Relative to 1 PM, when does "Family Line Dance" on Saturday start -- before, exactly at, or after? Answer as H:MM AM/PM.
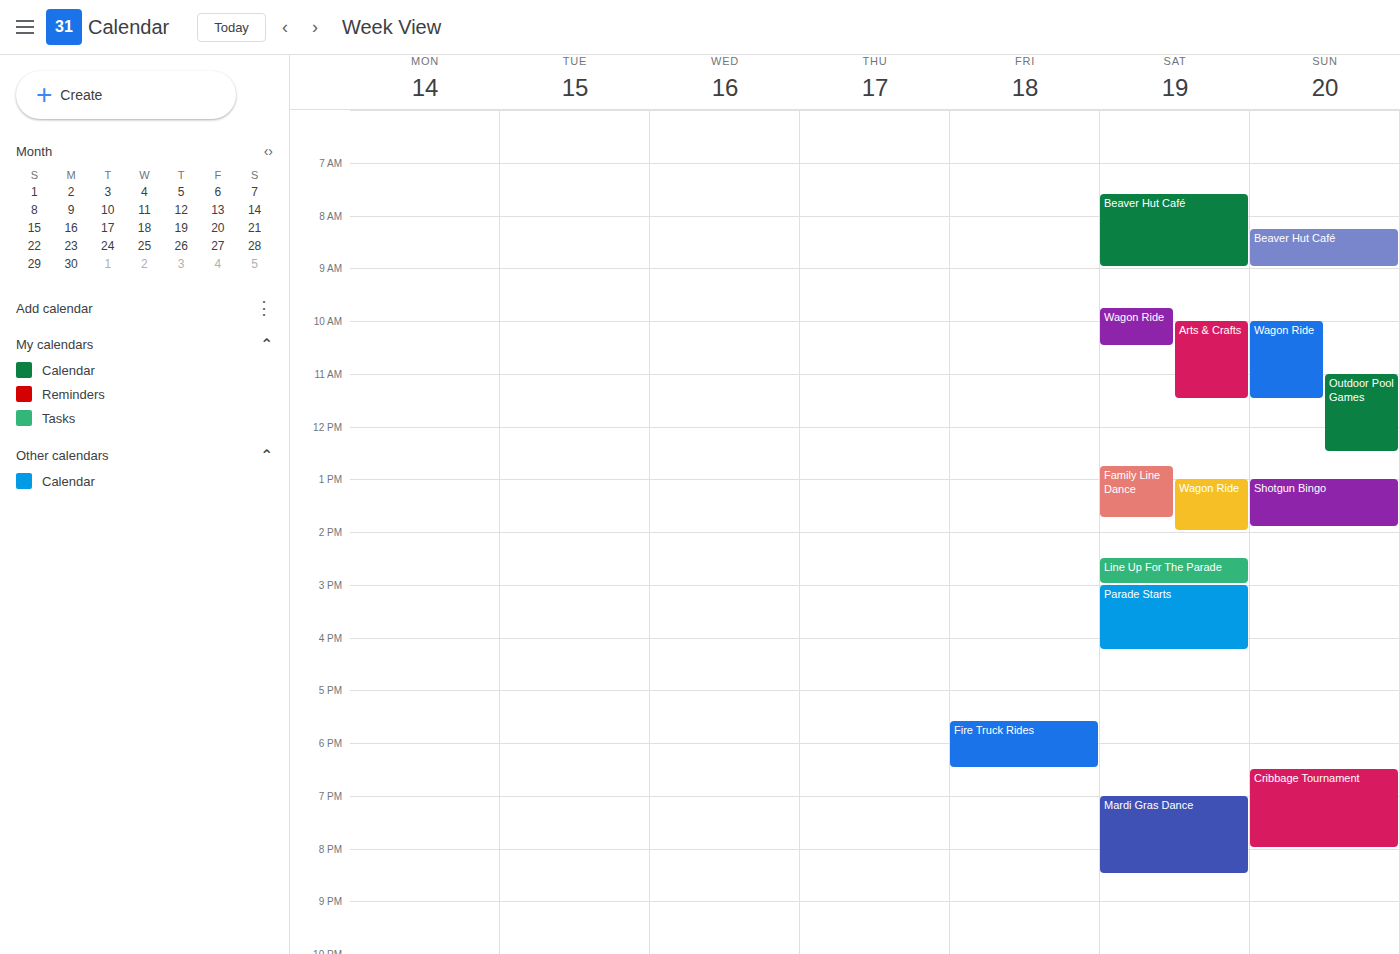
12:45 PM -- before 1 PM, 15 minutes above the 1 PM line.